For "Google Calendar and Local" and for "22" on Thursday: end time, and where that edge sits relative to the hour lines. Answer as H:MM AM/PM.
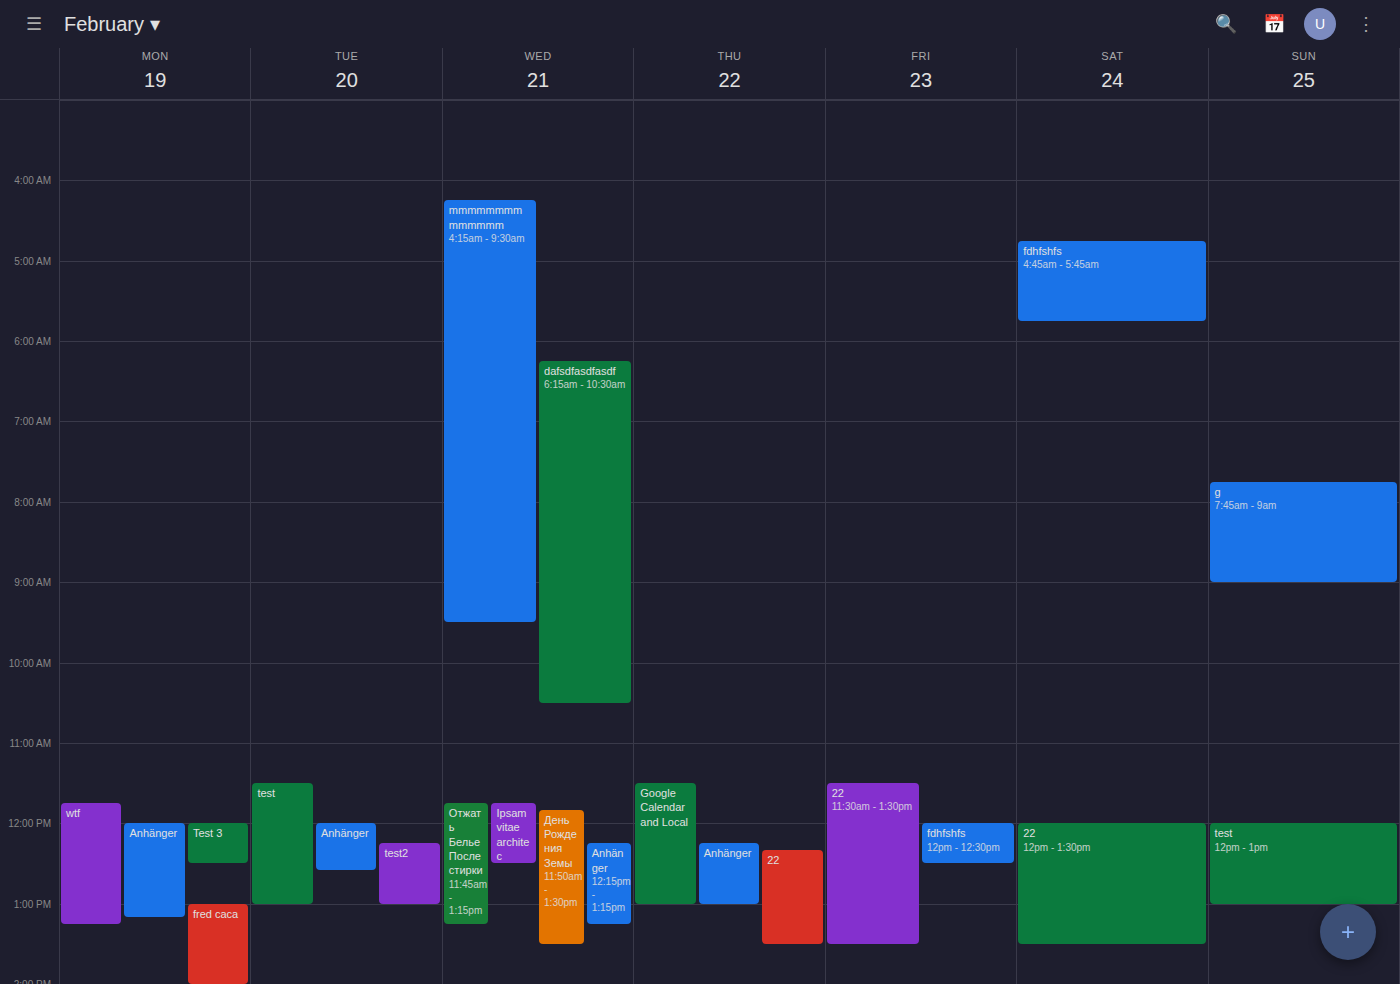
"Google Calendar and Local": 1:00 PM, exactly on the 1 PM line. "22": 1:30 PM, halfway between the 1 PM and 2 PM lines.